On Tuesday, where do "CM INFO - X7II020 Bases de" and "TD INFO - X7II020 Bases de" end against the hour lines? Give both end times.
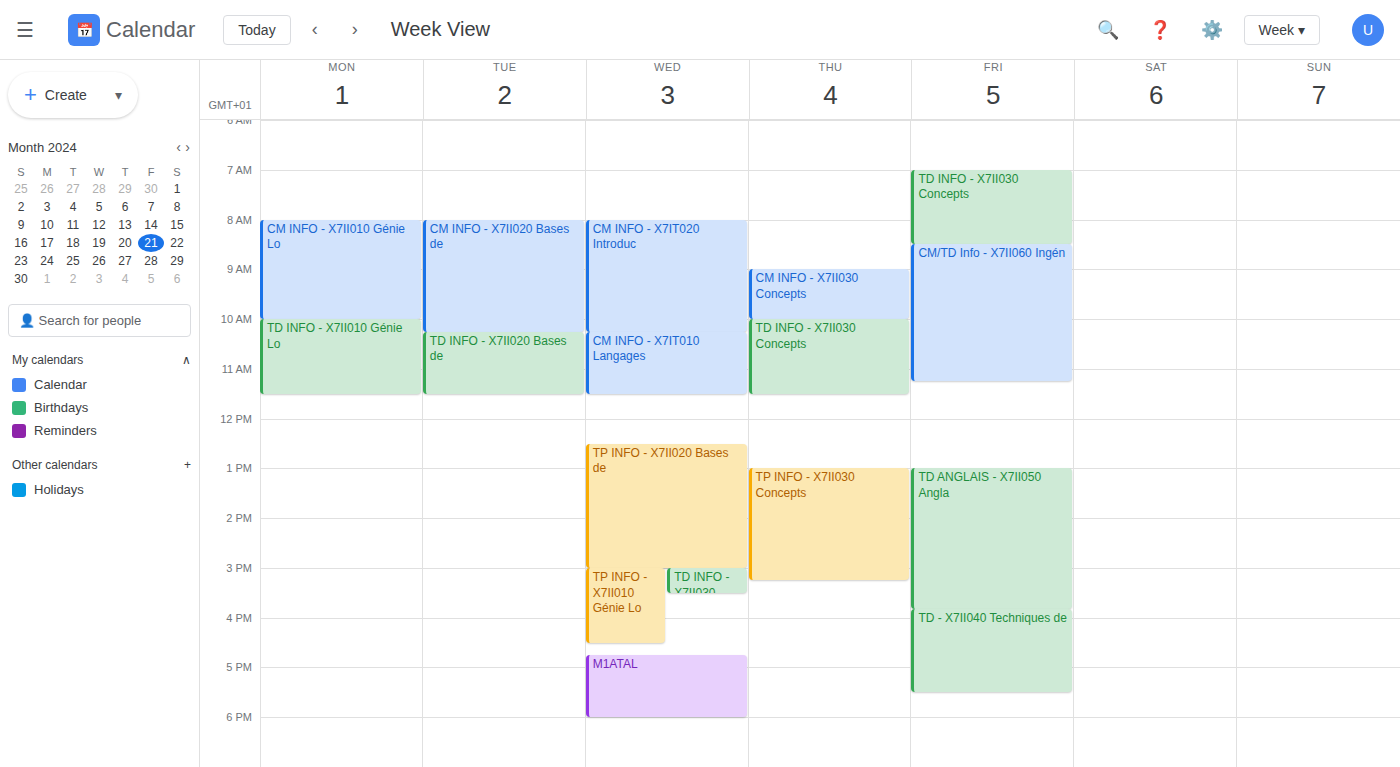
"CM INFO - X7II020 Bases de": 10:15, neither: a quarter of the way from the 10:00 line to the 11:00 line. "TD INFO - X7II020 Bases de": 11:30, halfway between the 11:00 and 12:00 lines.